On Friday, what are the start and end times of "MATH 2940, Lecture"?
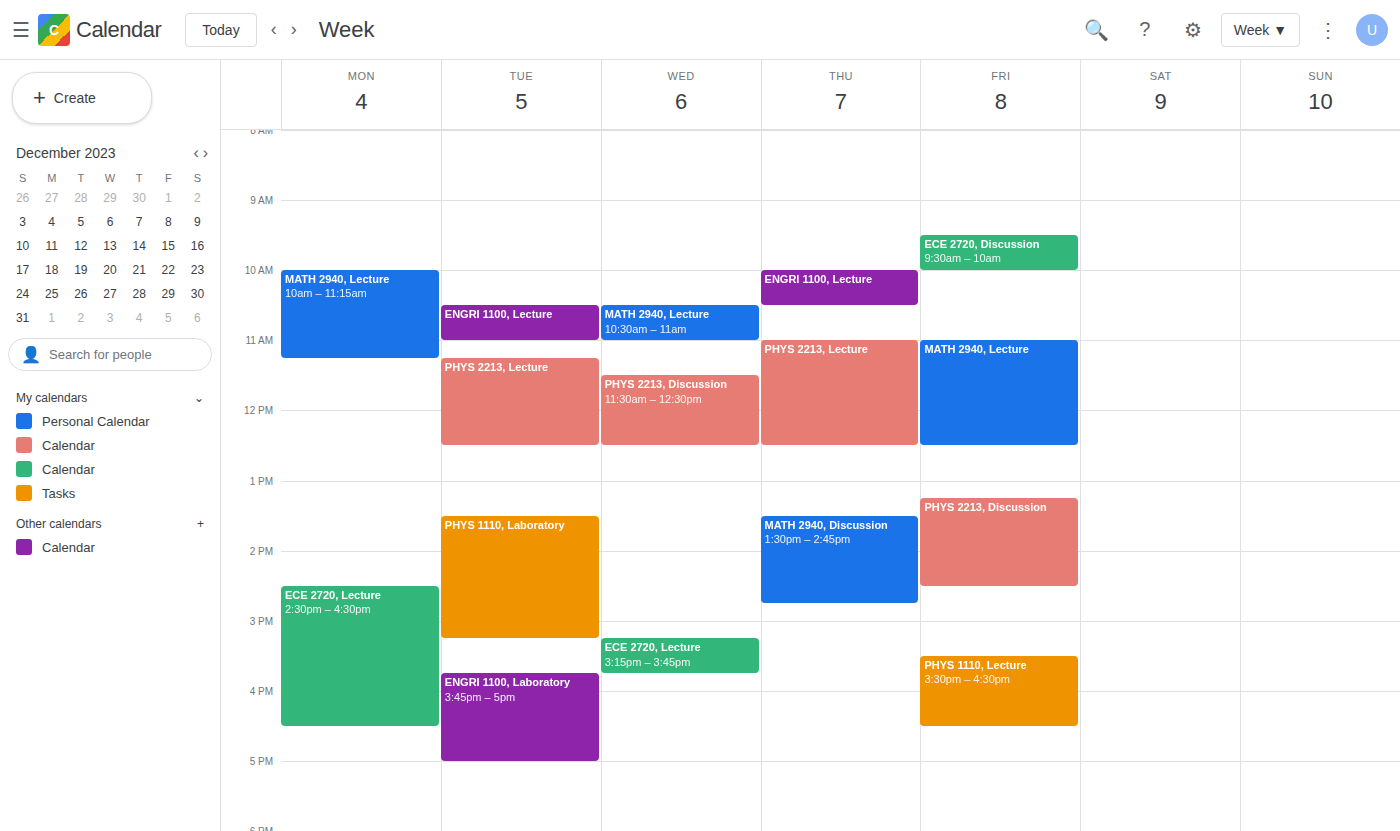
11:00 AM to 12:30 PM